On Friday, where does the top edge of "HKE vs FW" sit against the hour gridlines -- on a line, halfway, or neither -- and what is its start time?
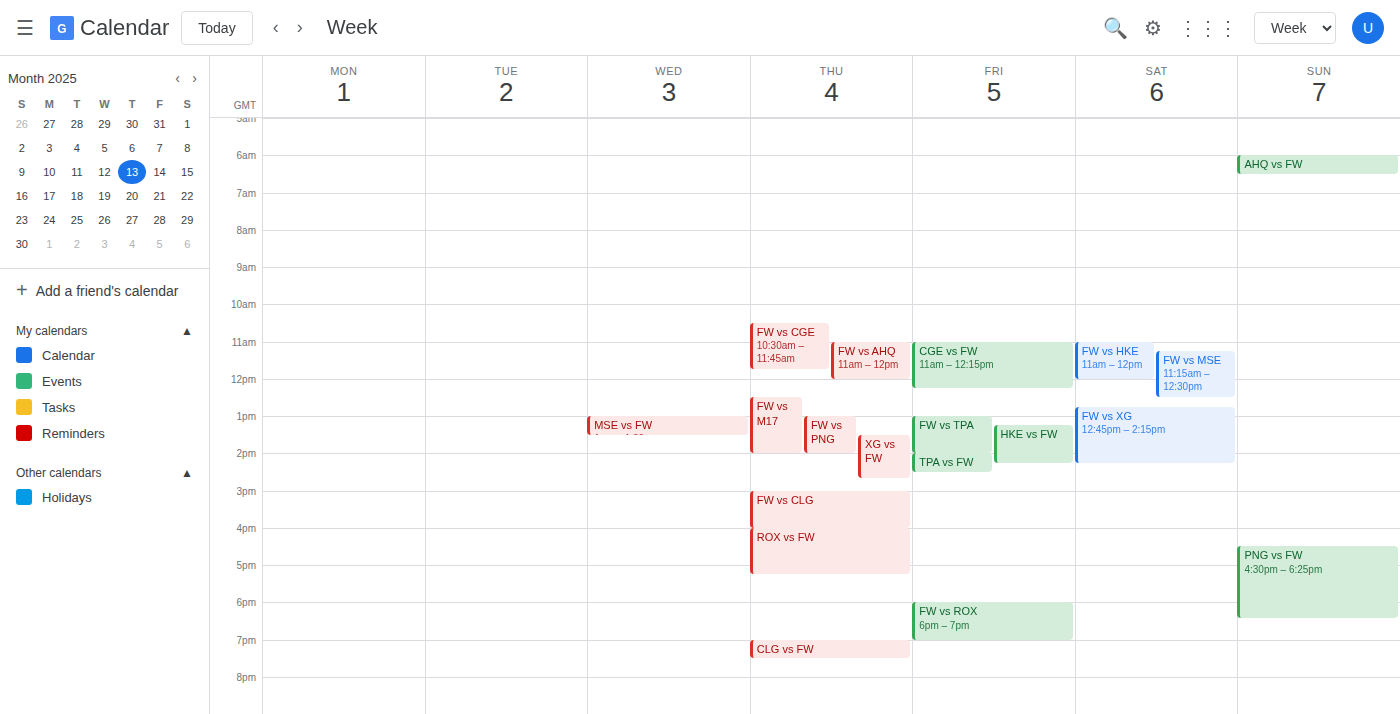
1:15 PM -- neither: a quarter of the way from the 1 PM line to the 2 PM line.